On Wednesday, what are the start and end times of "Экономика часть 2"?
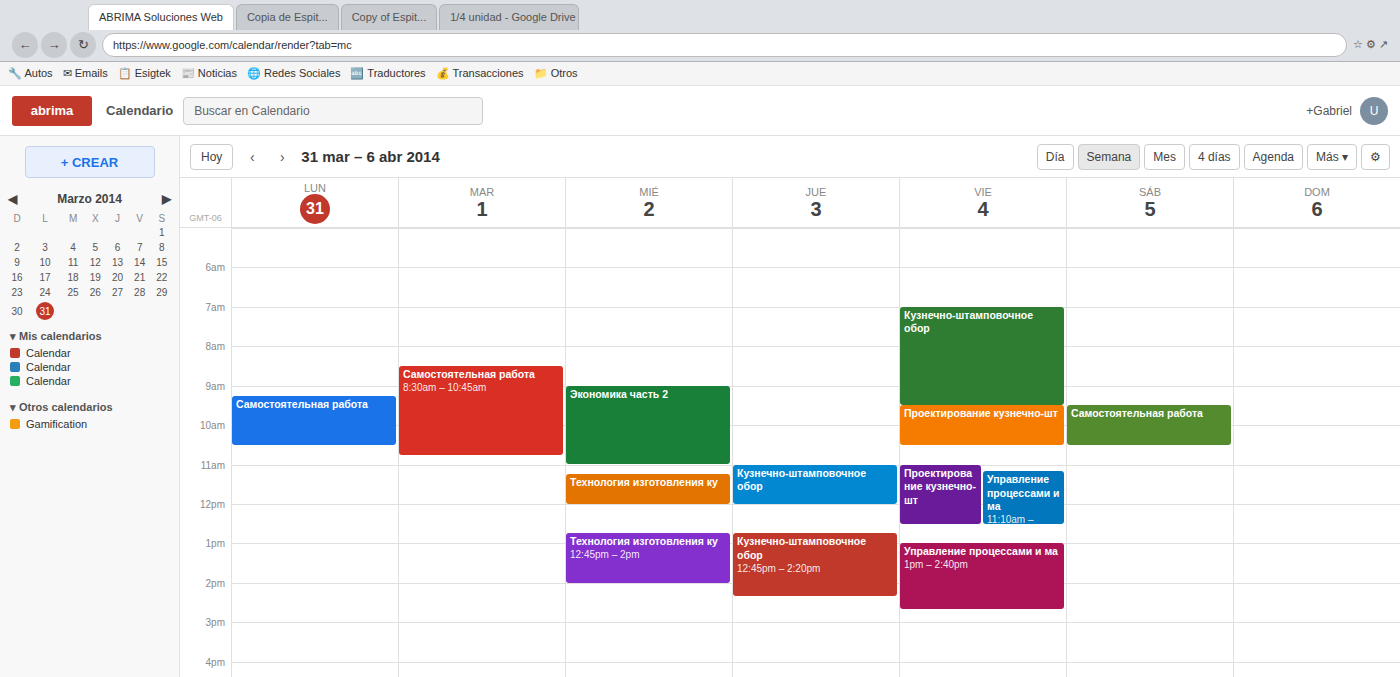
9:00 AM to 11:00 AM